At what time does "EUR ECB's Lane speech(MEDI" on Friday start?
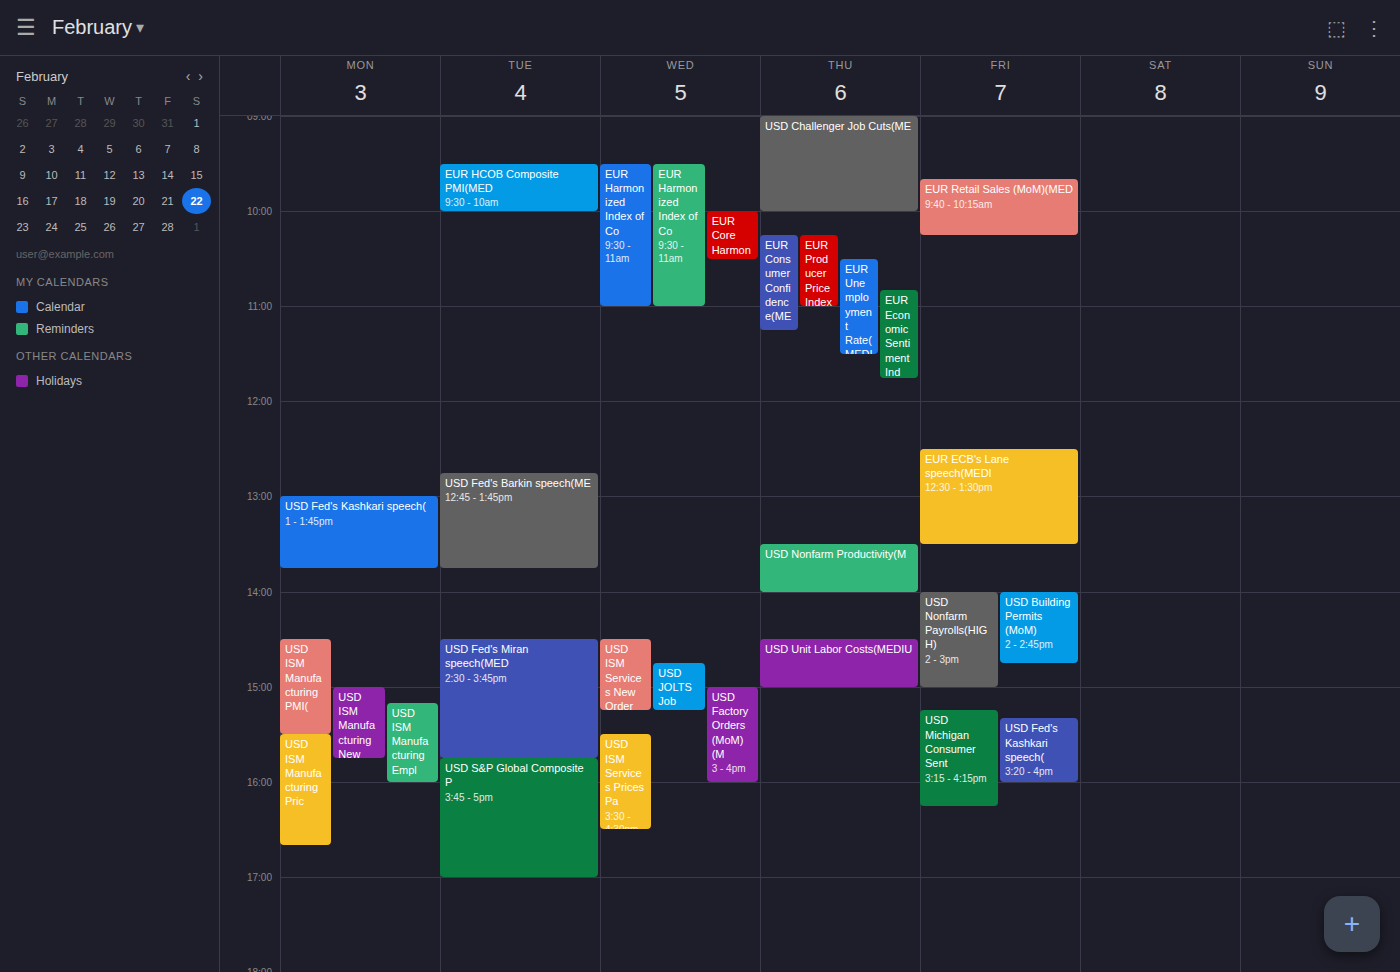
12:30